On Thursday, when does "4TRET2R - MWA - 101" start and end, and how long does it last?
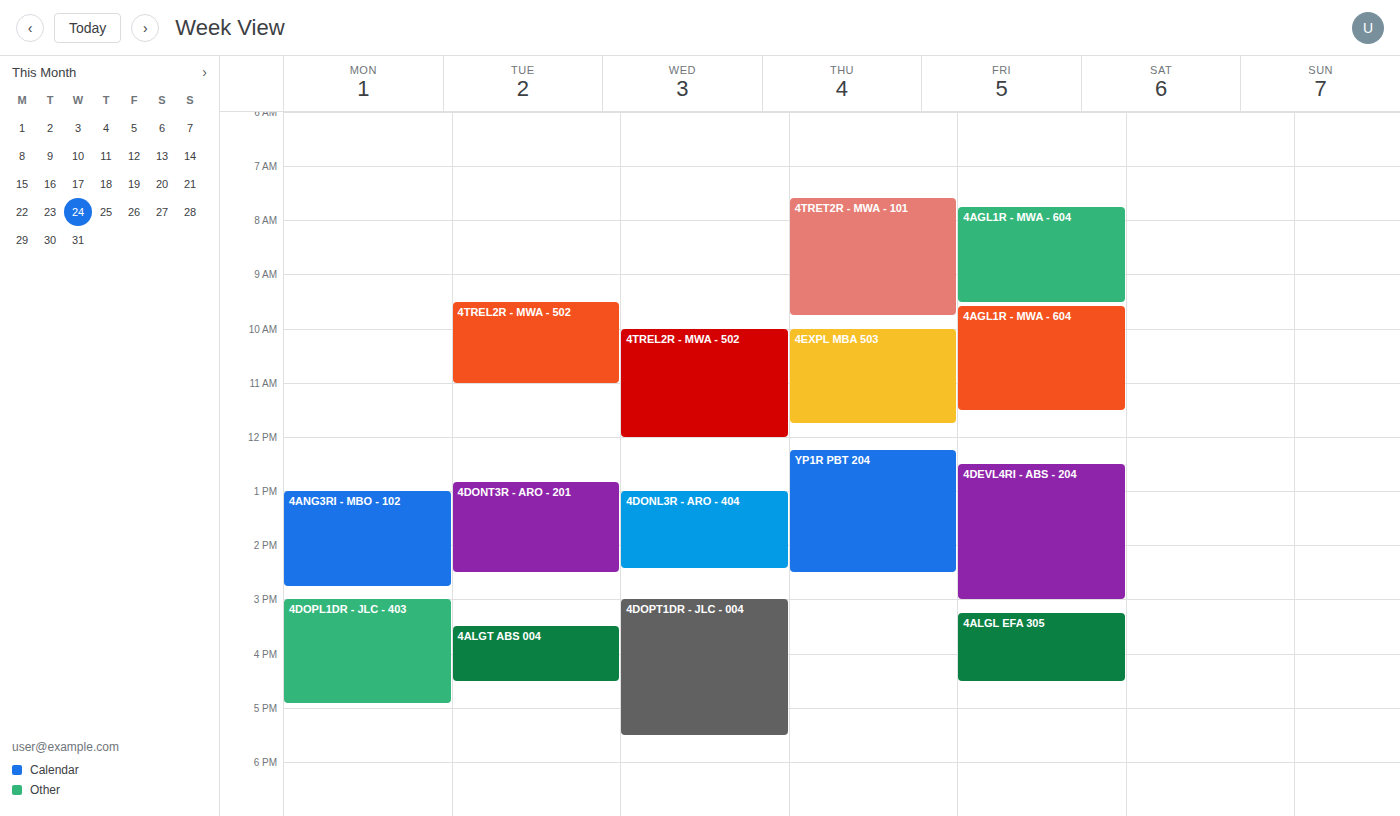
7:35 AM to 9:45 AM, 2 hours 10 minutes